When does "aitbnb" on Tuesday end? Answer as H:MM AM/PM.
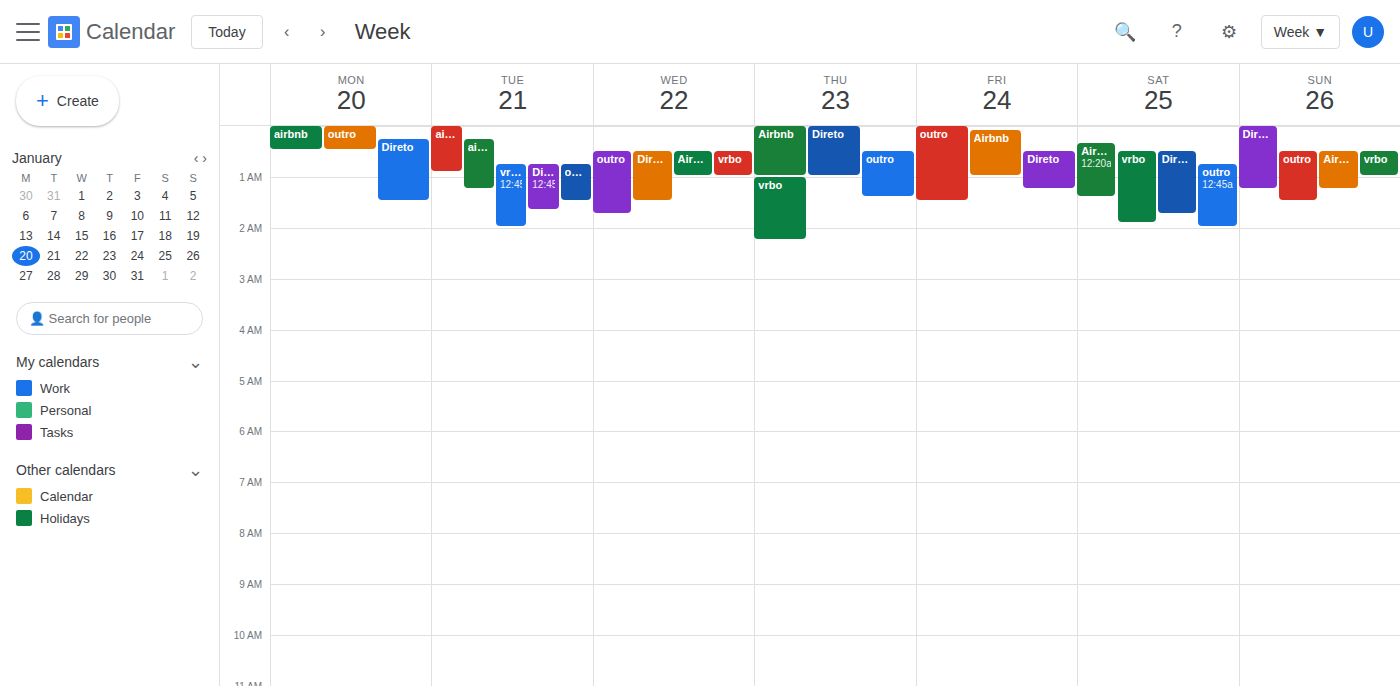
1:15 AM